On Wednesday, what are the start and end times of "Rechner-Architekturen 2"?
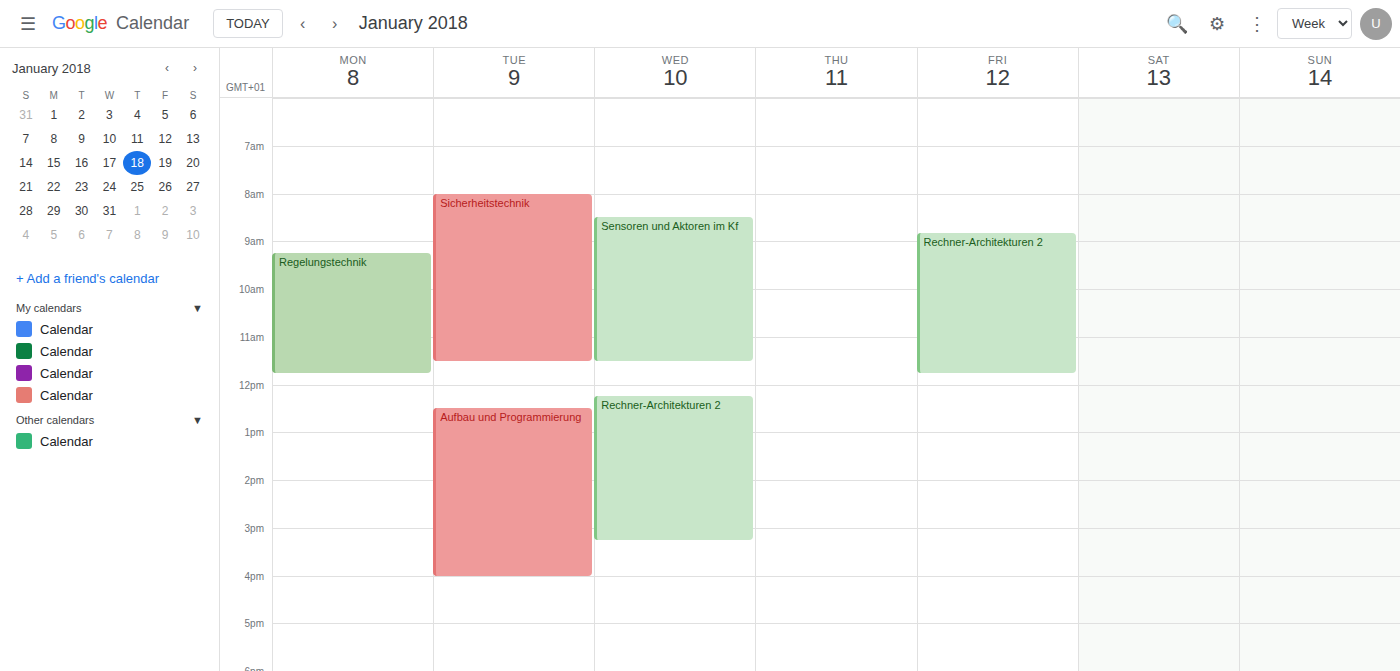
12:15 PM to 3:15 PM